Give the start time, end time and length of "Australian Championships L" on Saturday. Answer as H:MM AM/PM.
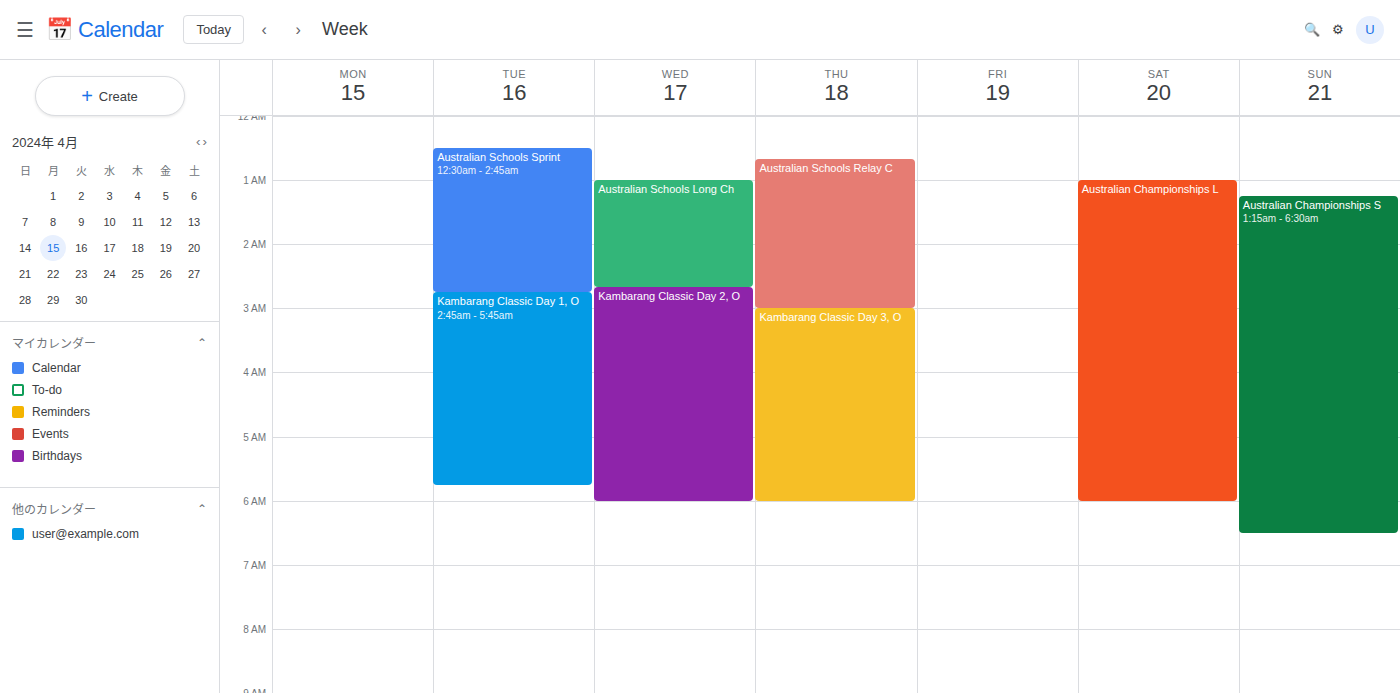
1:00 AM to 6:00 AM, 5 hours